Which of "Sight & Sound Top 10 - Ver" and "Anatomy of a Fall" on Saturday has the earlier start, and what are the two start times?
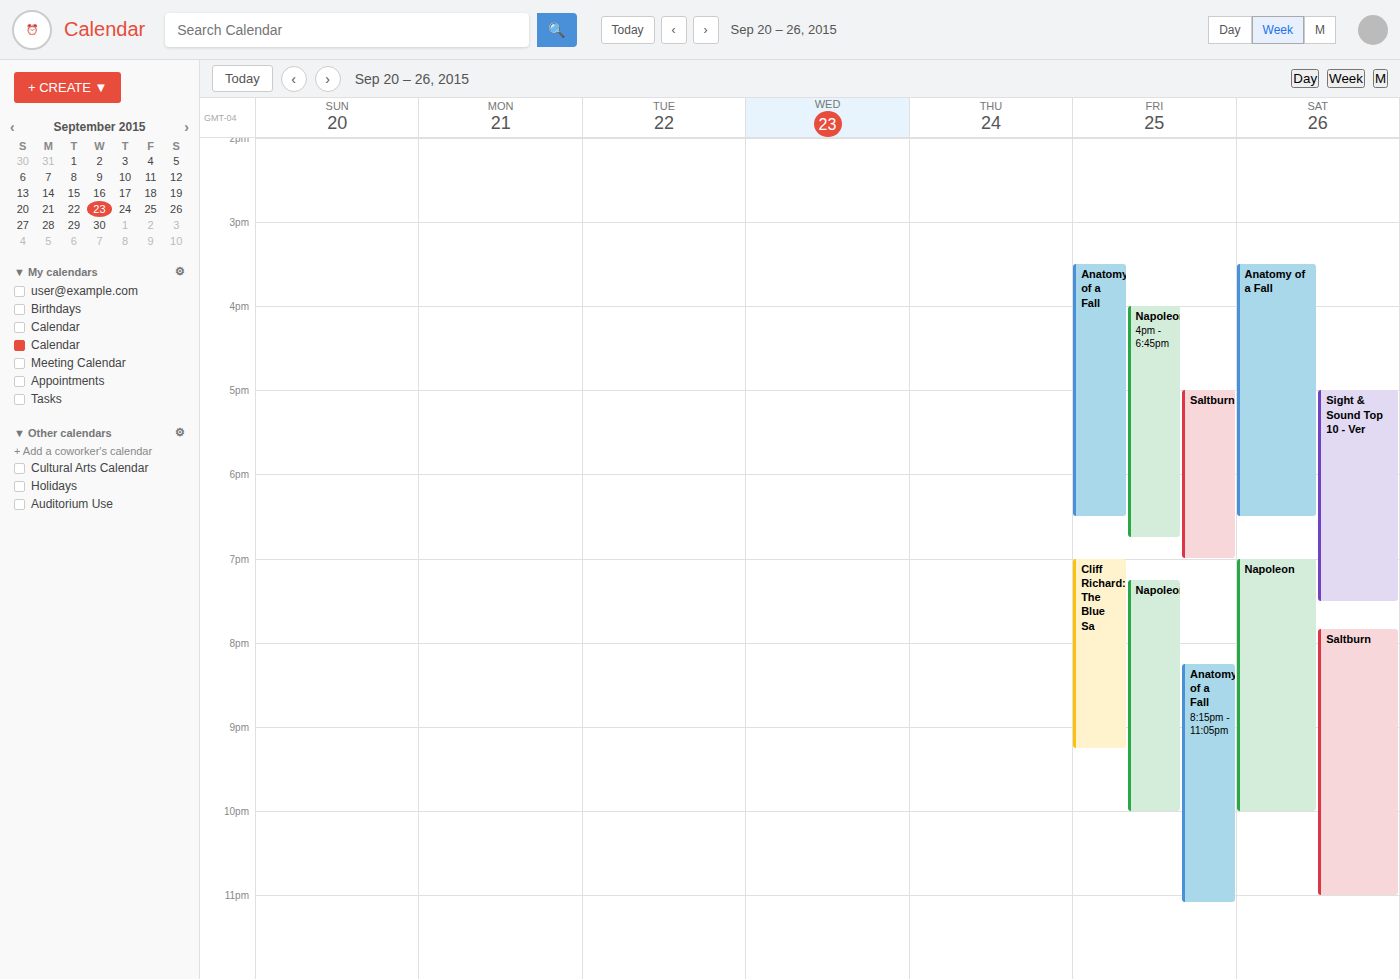
"Anatomy of a Fall" 15:30; "Sight & Sound Top 10 - Ver" 17:00.